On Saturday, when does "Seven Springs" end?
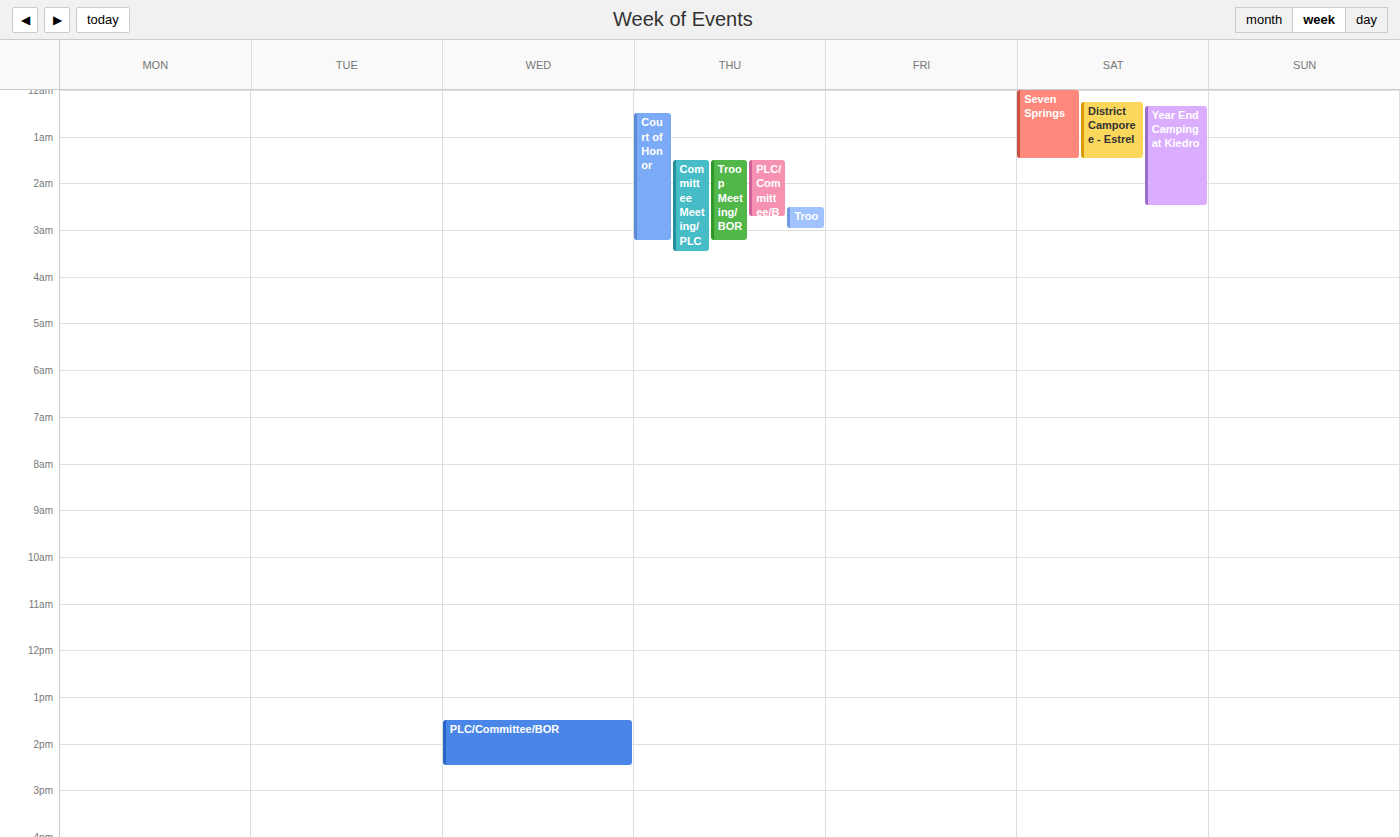
1:30 AM